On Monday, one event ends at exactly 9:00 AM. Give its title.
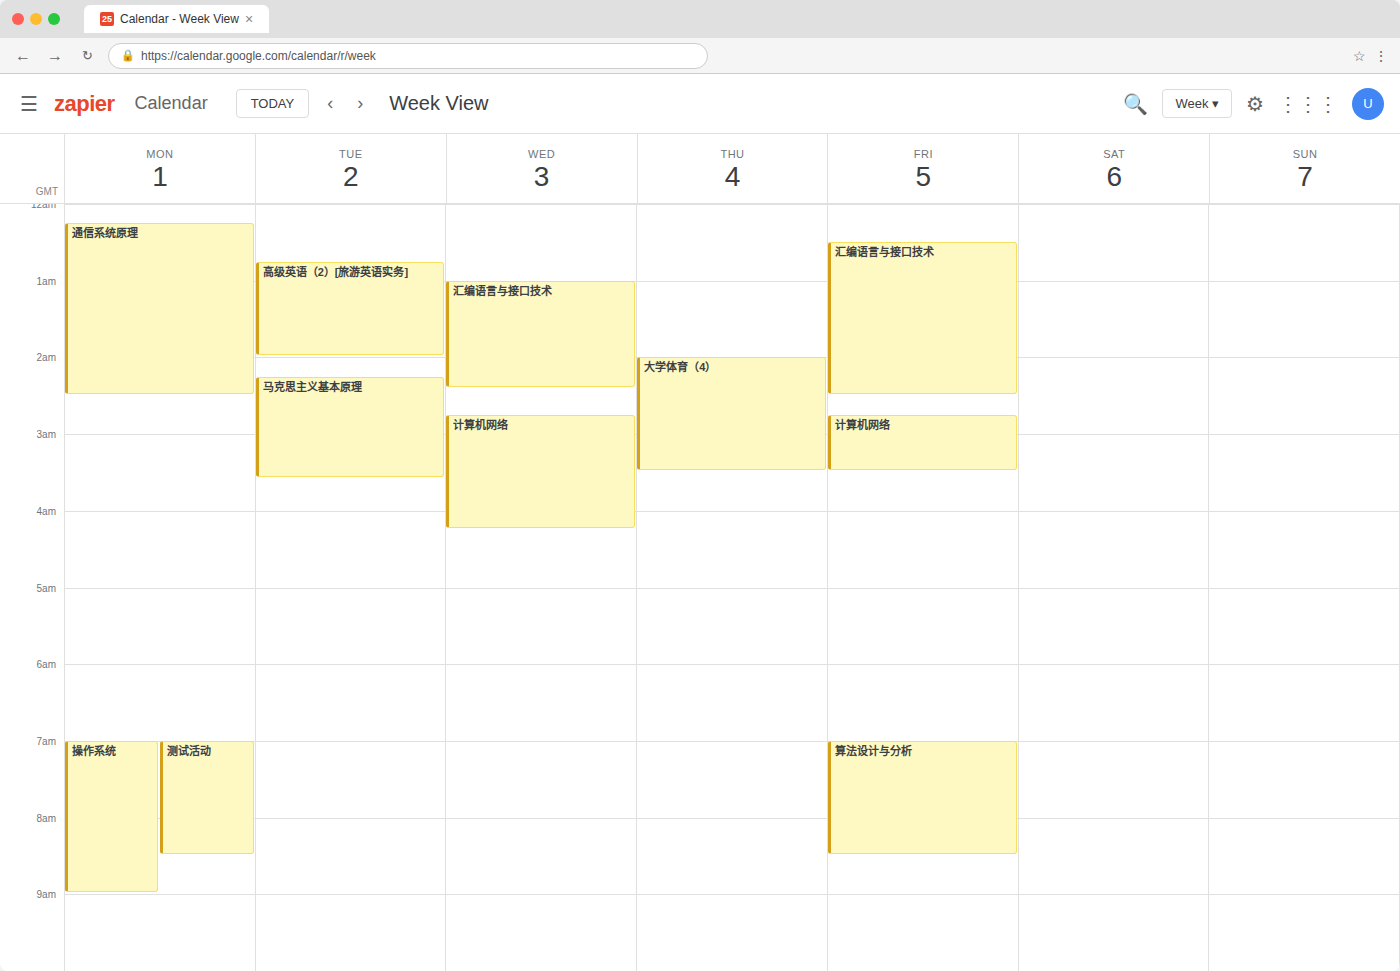
"操作系统"